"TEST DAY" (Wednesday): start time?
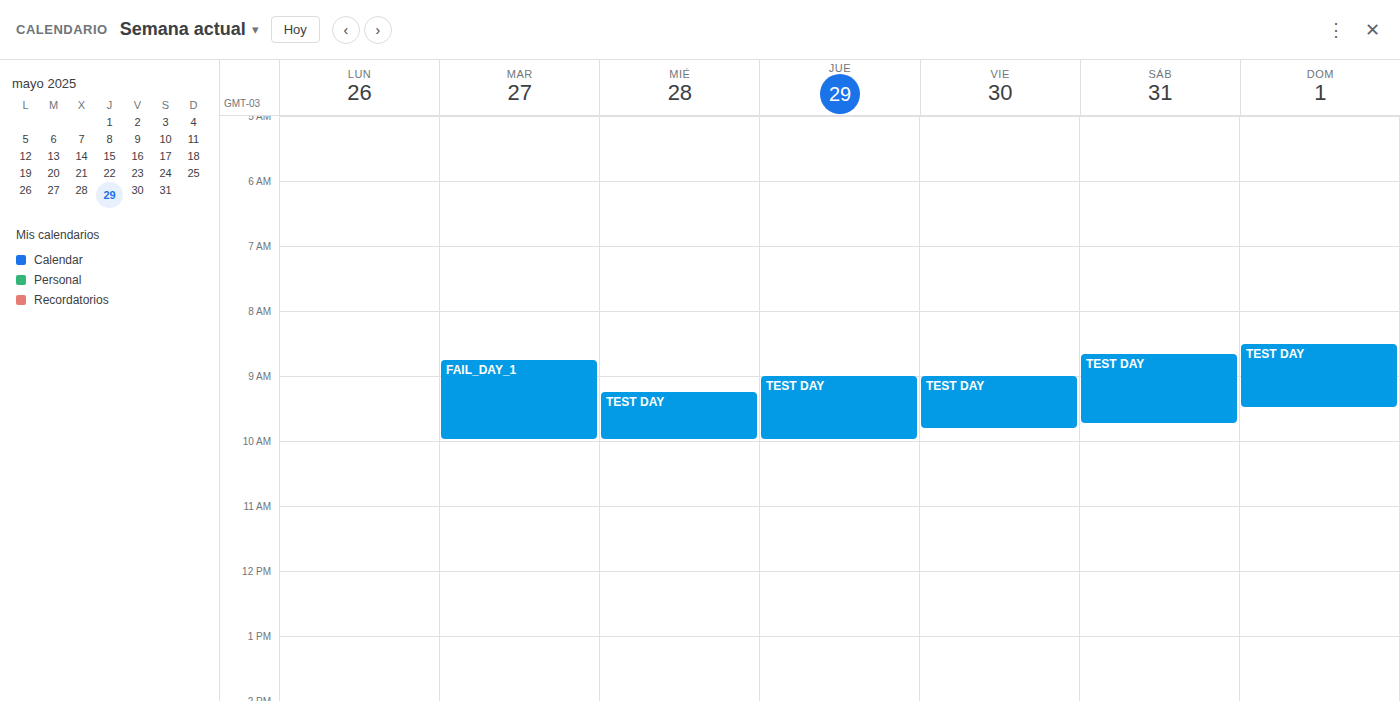
9:15 AM